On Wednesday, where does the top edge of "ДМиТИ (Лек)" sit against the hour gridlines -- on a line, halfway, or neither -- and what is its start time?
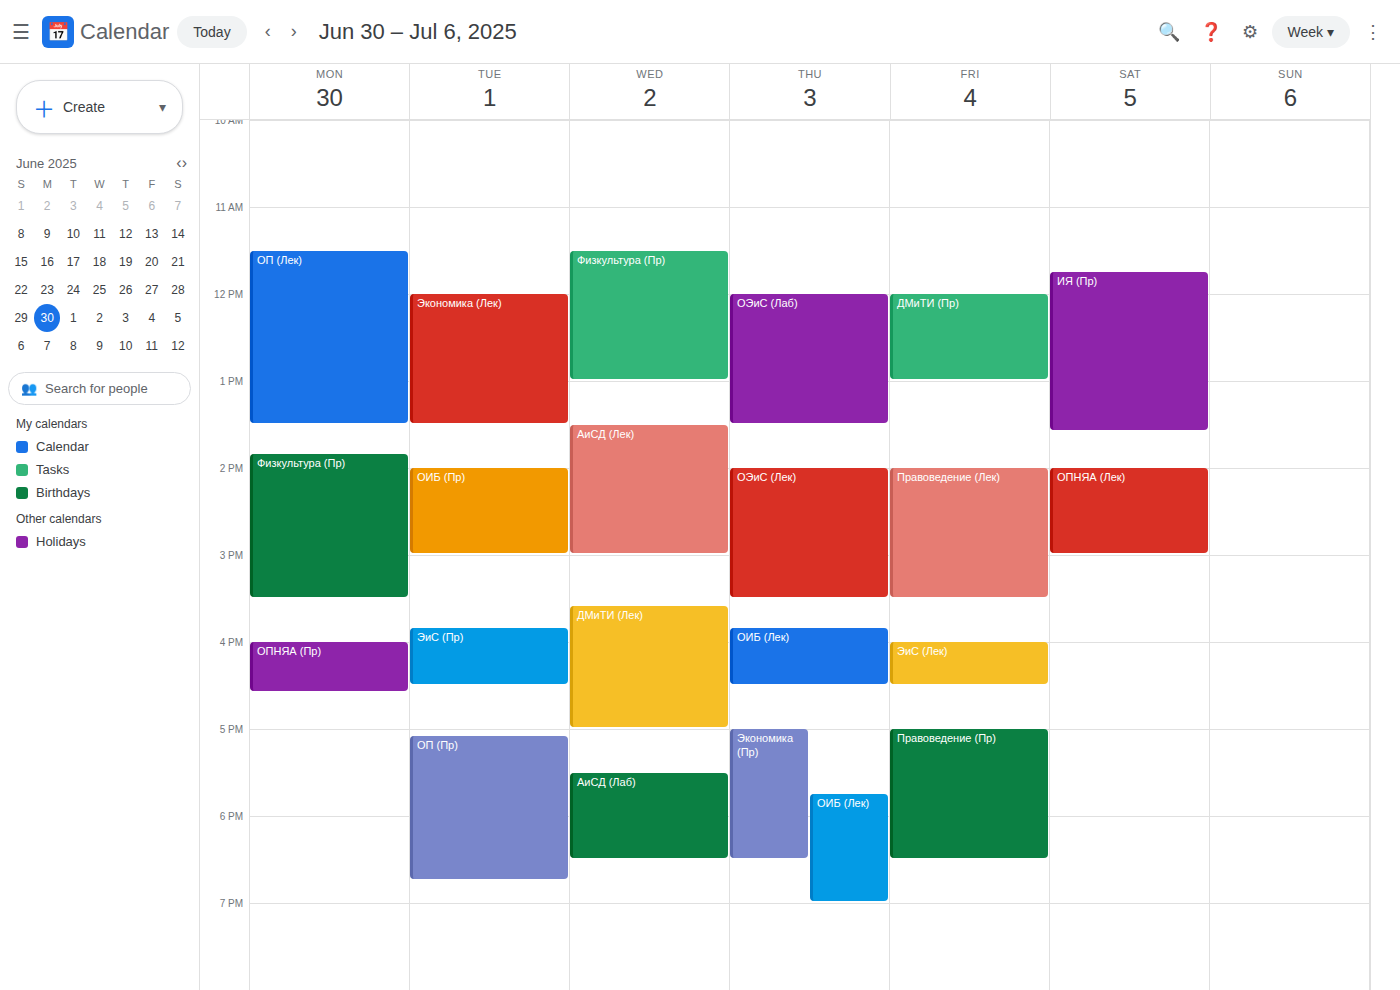
3:35 PM -- neither: 35 minutes below the 3 PM line and 25 minutes above the 4 PM line.